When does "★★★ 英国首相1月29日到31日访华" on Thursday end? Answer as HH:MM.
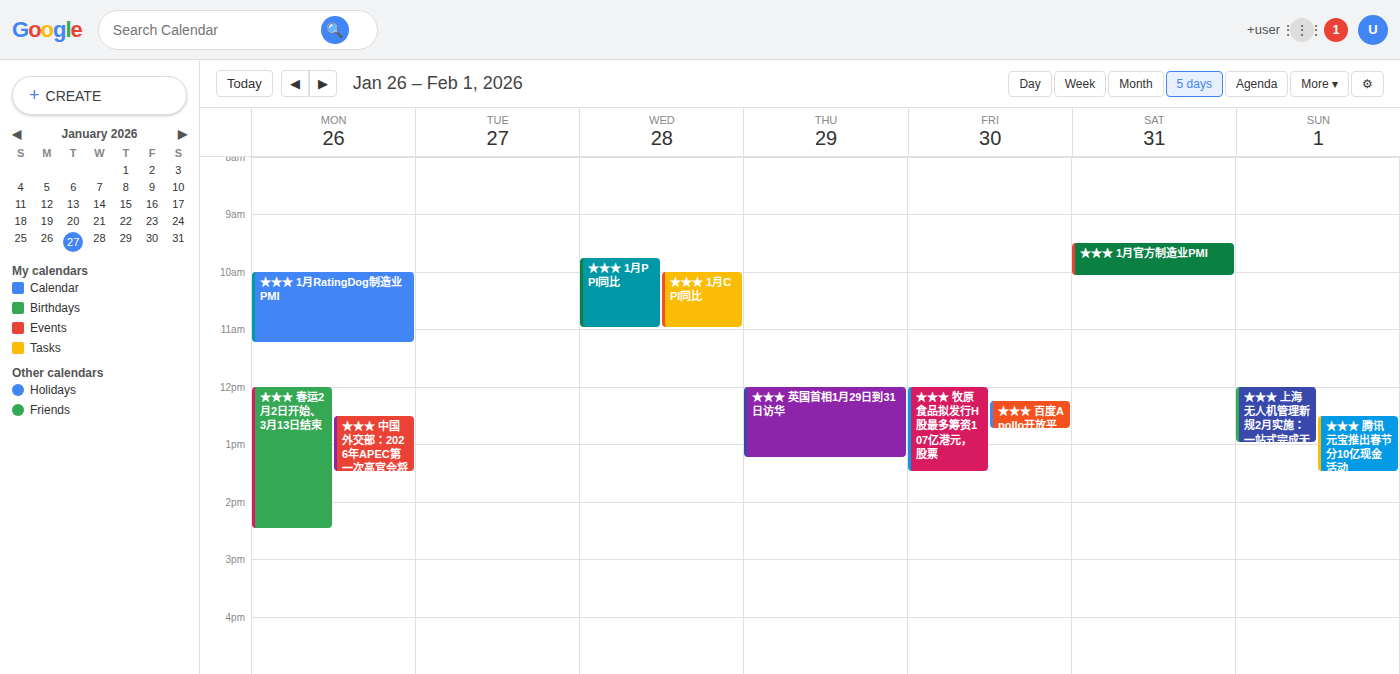
13:15